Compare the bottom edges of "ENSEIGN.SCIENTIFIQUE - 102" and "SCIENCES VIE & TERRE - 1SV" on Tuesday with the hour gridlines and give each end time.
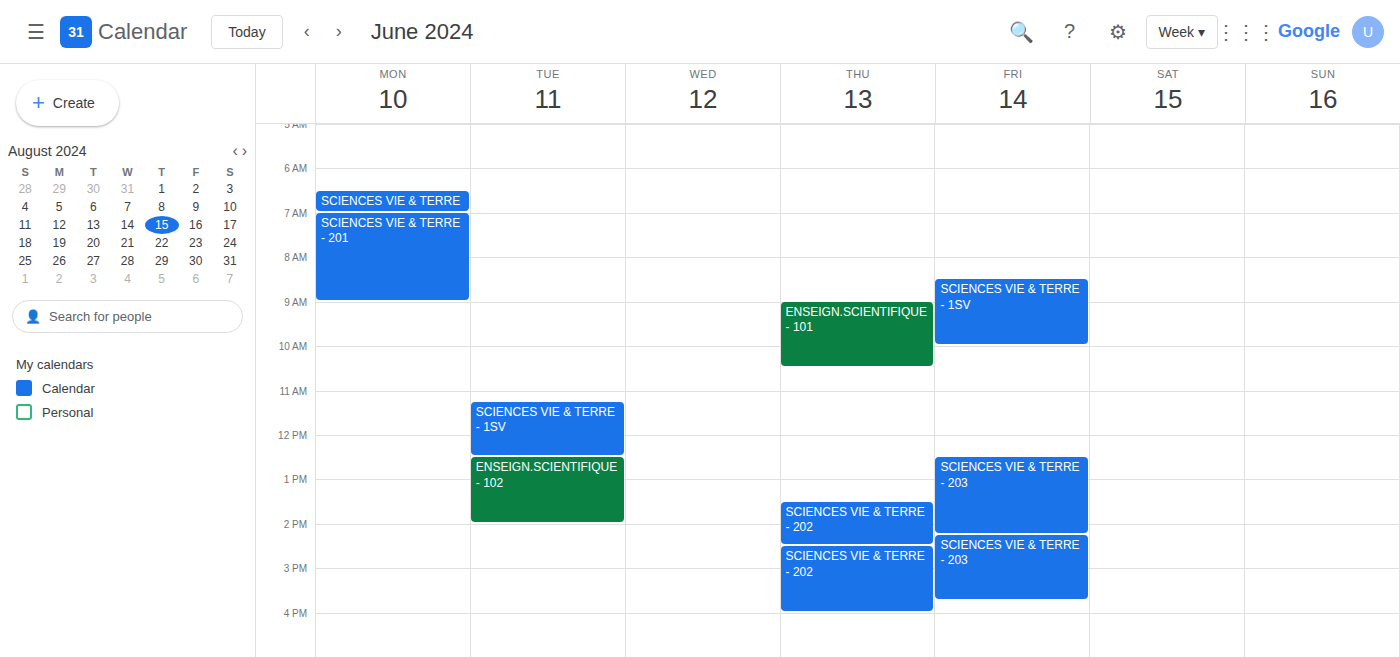
"ENSEIGN.SCIENTIFIQUE - 102": 2:00 PM, exactly on the 2 PM line. "SCIENCES VIE & TERRE - 1SV": 12:30 PM, halfway between the 12 PM and 1 PM lines.